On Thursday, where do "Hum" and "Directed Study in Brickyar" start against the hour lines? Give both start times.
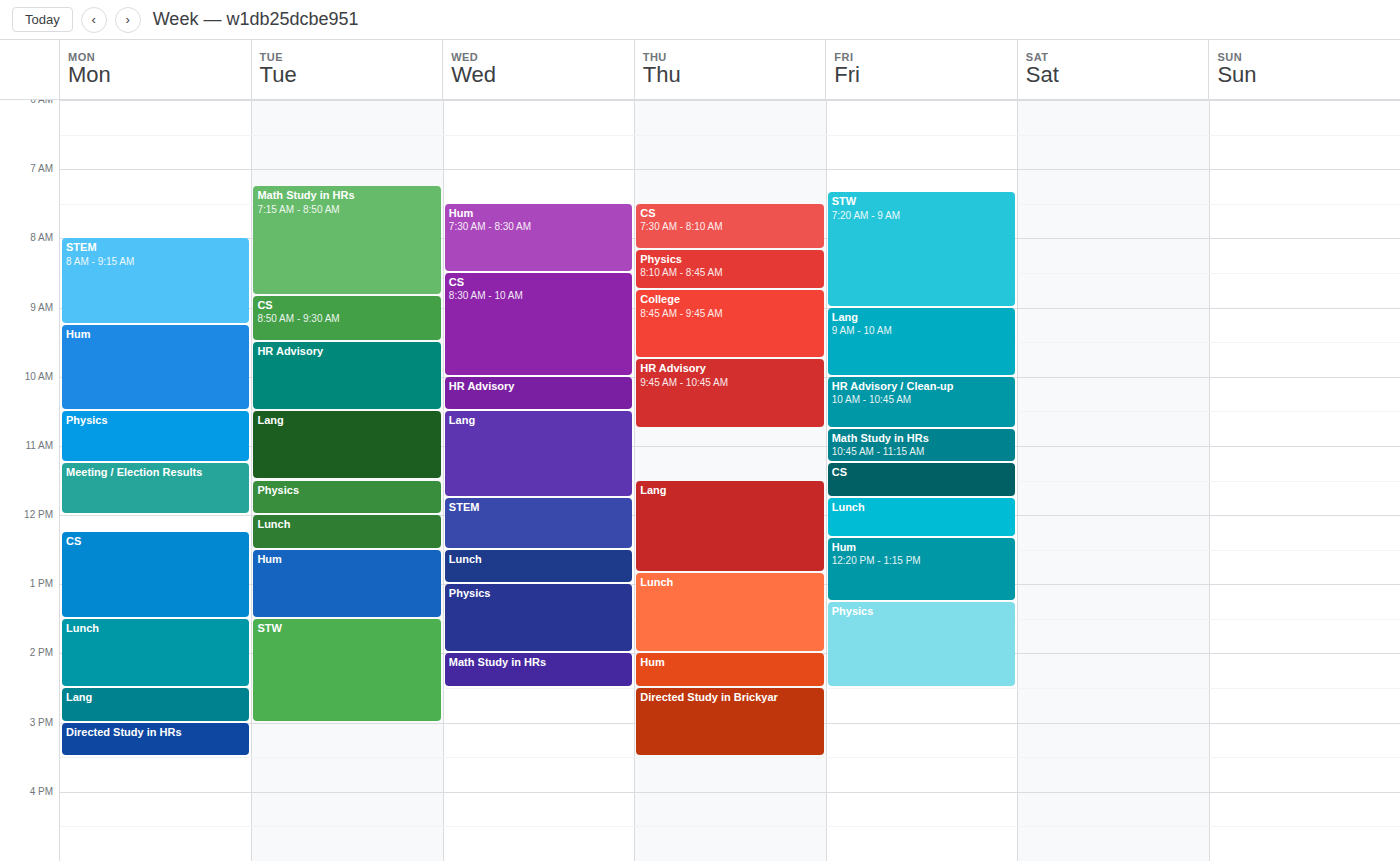
"Hum": 2:00 PM, exactly on the 2 PM line. "Directed Study in Brickyar": 2:30 PM, halfway between the 2 PM and 3 PM lines.